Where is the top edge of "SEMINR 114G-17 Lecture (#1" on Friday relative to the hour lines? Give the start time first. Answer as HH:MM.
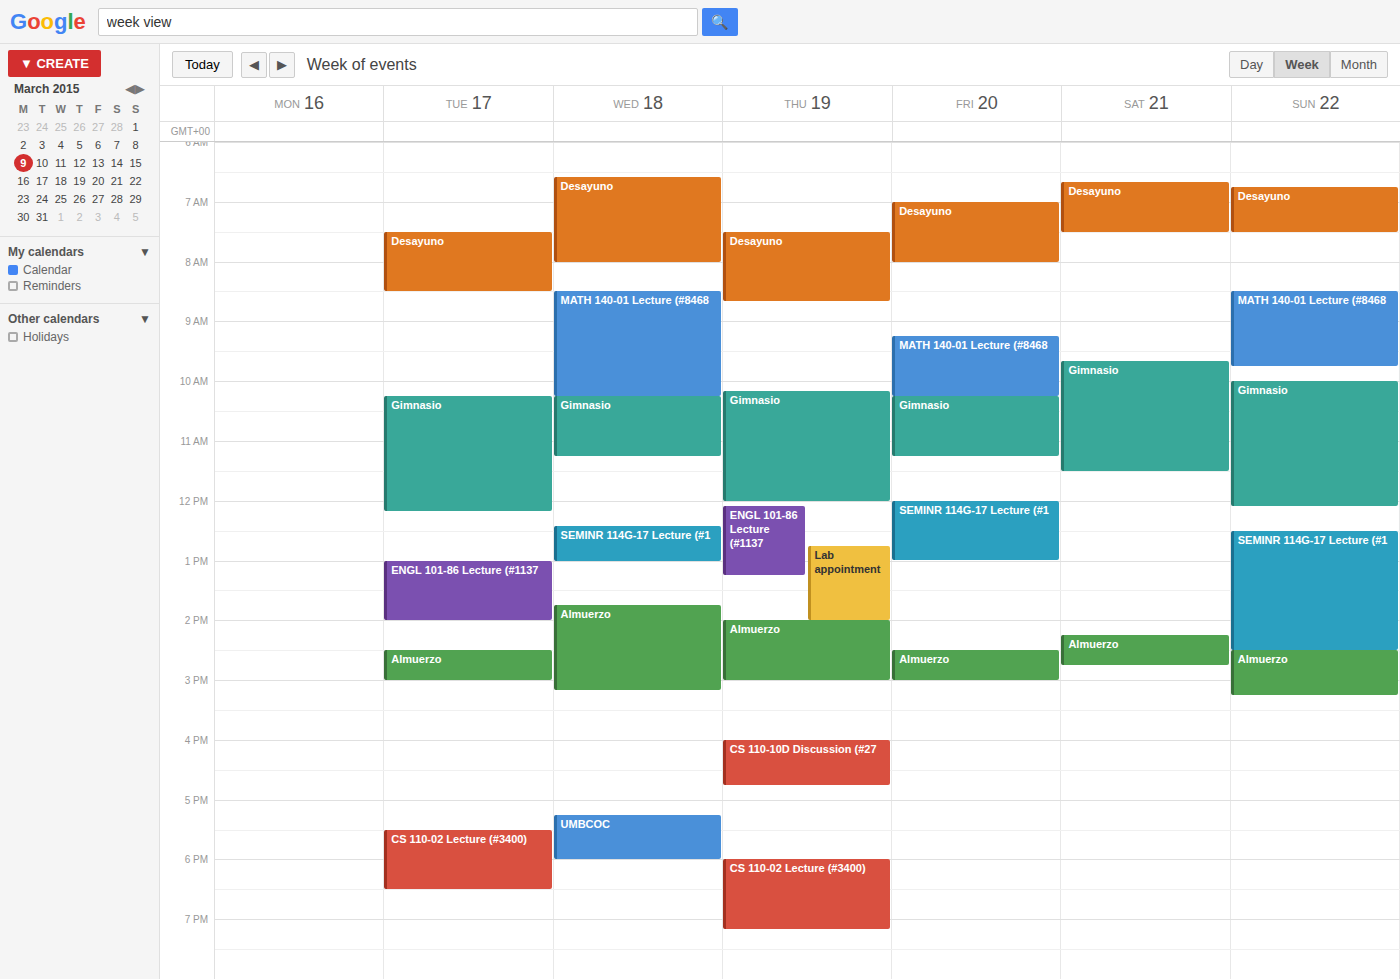
12:00 -- exactly on the 12:00 line.